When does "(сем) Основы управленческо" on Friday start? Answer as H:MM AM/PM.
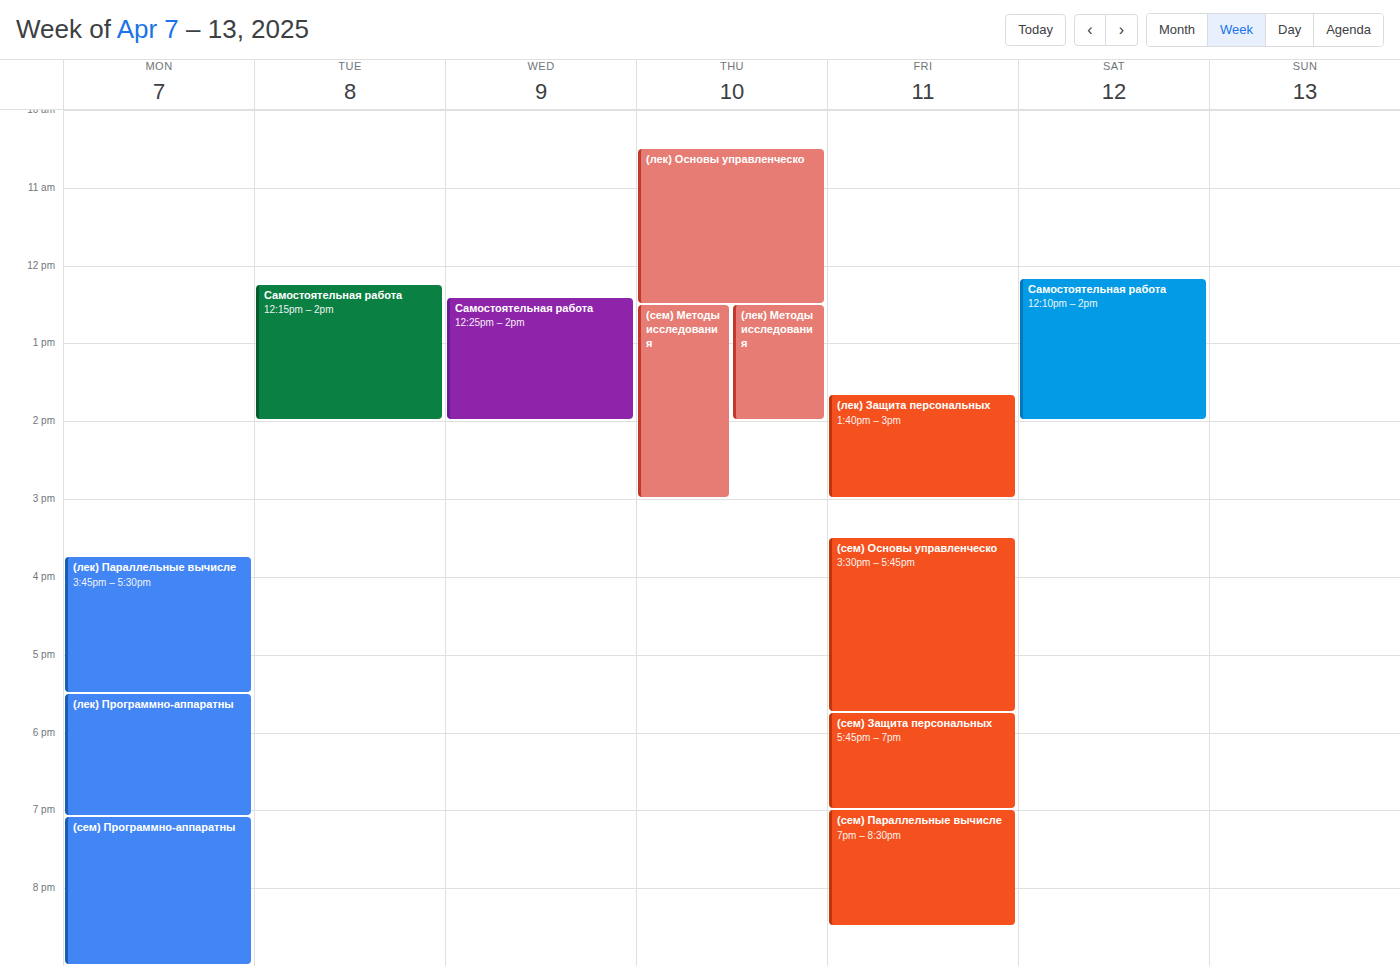
3:30 PM